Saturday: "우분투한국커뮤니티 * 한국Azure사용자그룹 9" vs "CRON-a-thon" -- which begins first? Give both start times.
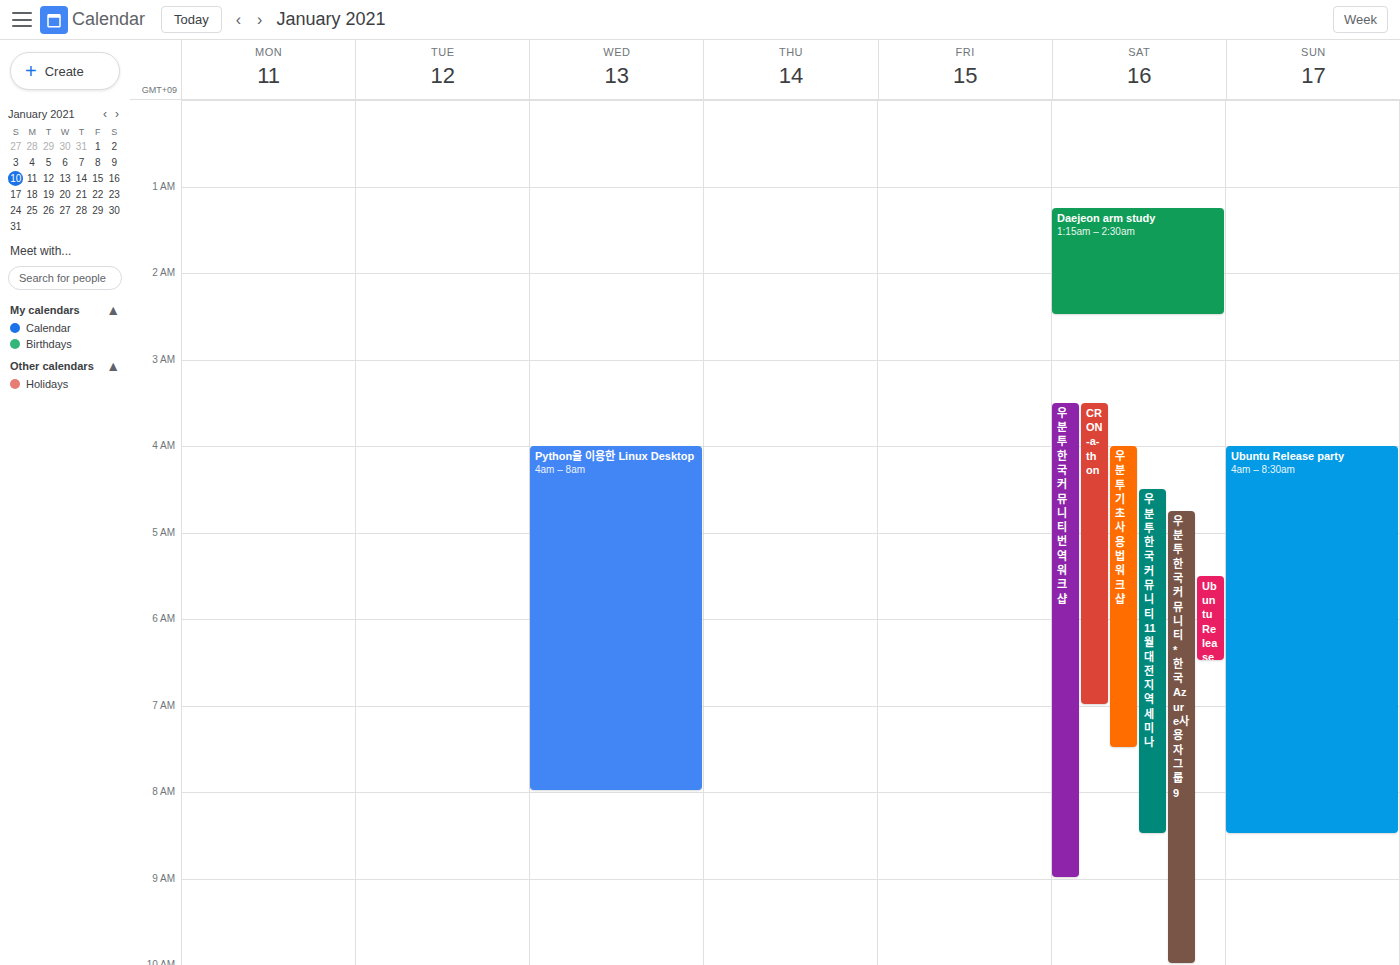
"CRON-a-thon" 3:30 AM; "우분투한국커뮤니티 * 한국Azure사용자그룹 9" 4:45 AM.